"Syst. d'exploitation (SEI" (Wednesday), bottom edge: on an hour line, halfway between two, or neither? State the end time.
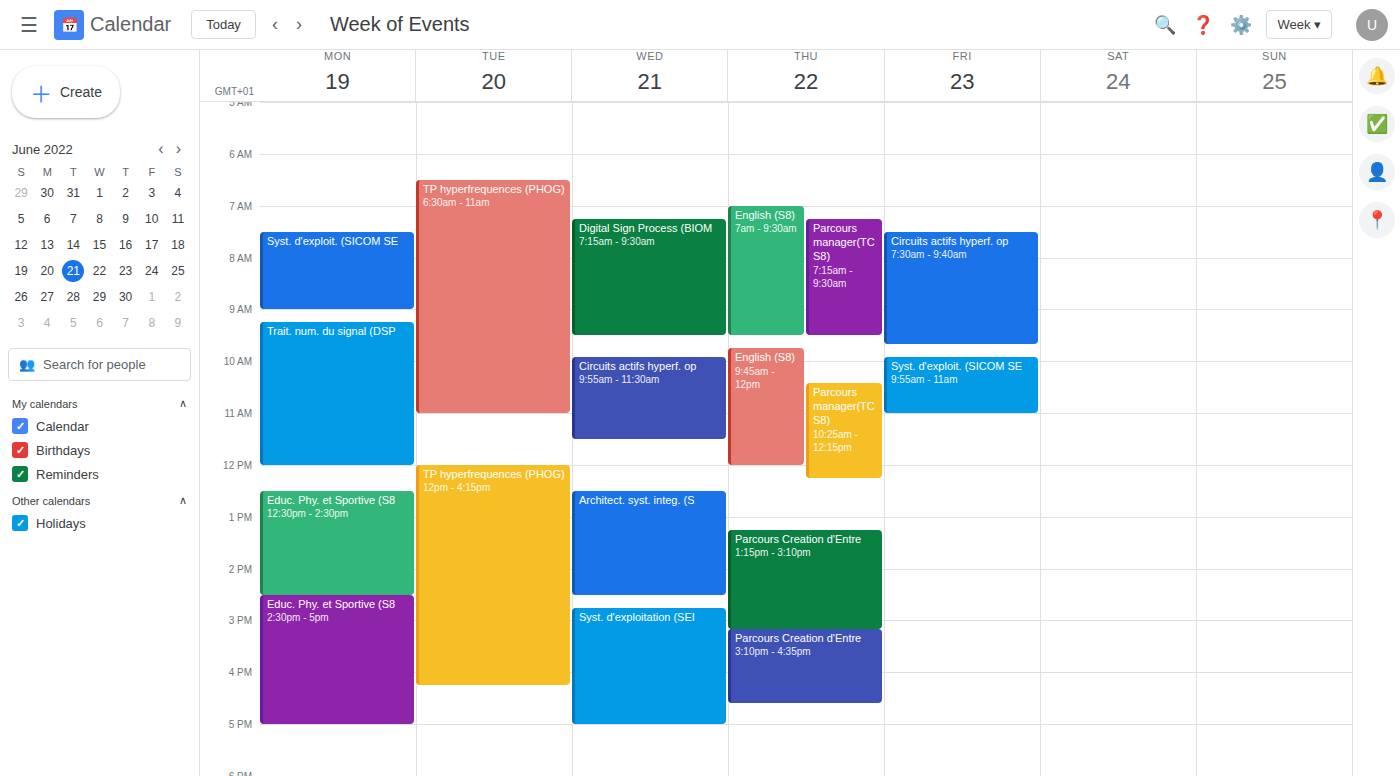
17:00 -- exactly on the 17:00 line.